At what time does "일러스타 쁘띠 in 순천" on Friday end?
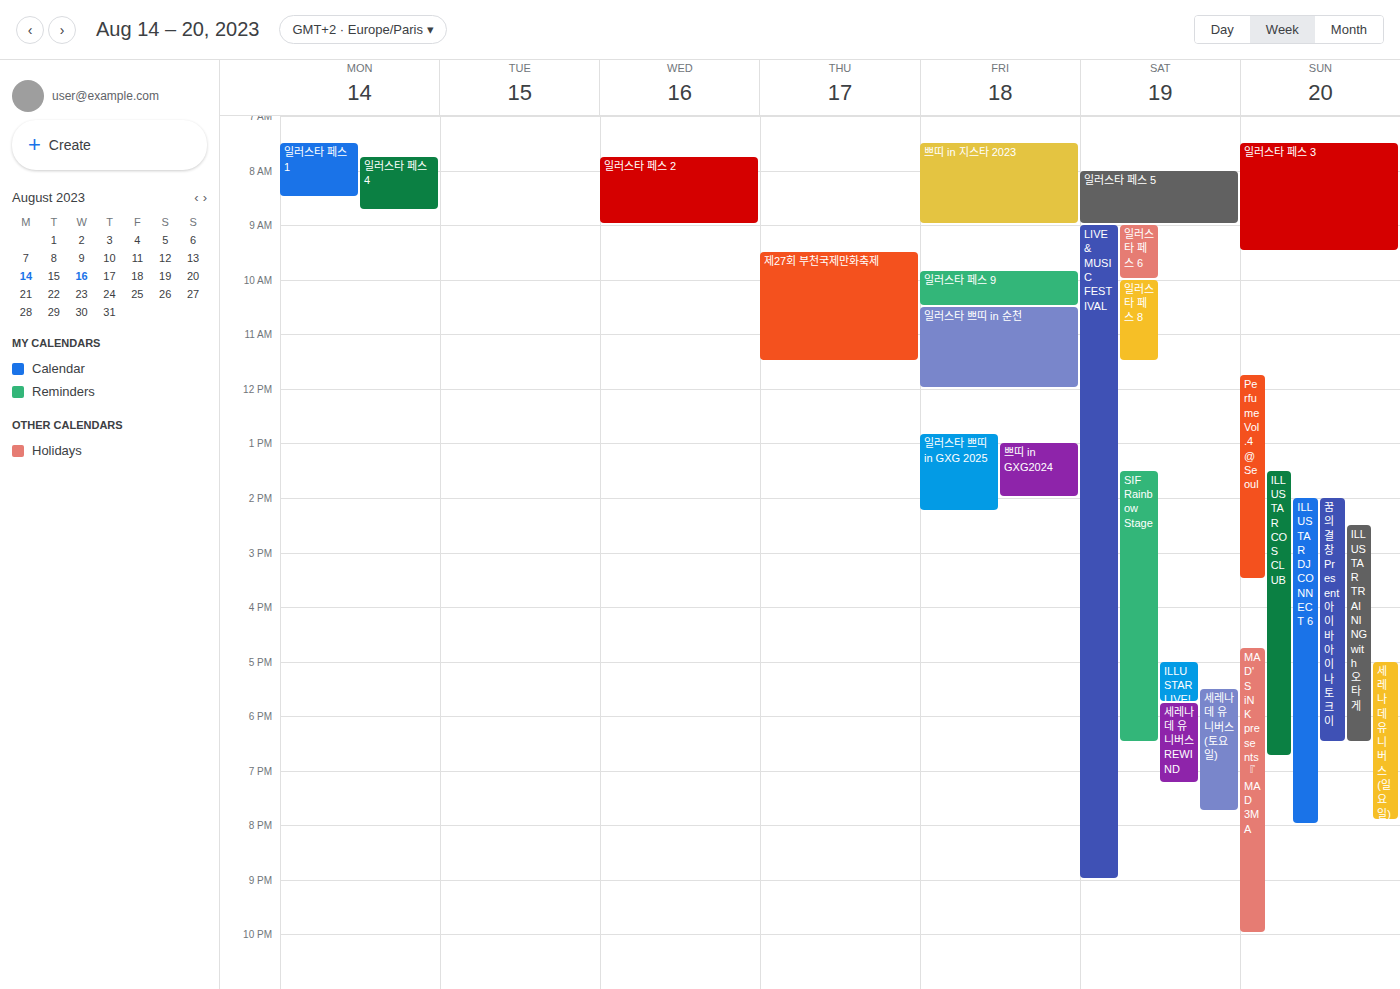
12:00